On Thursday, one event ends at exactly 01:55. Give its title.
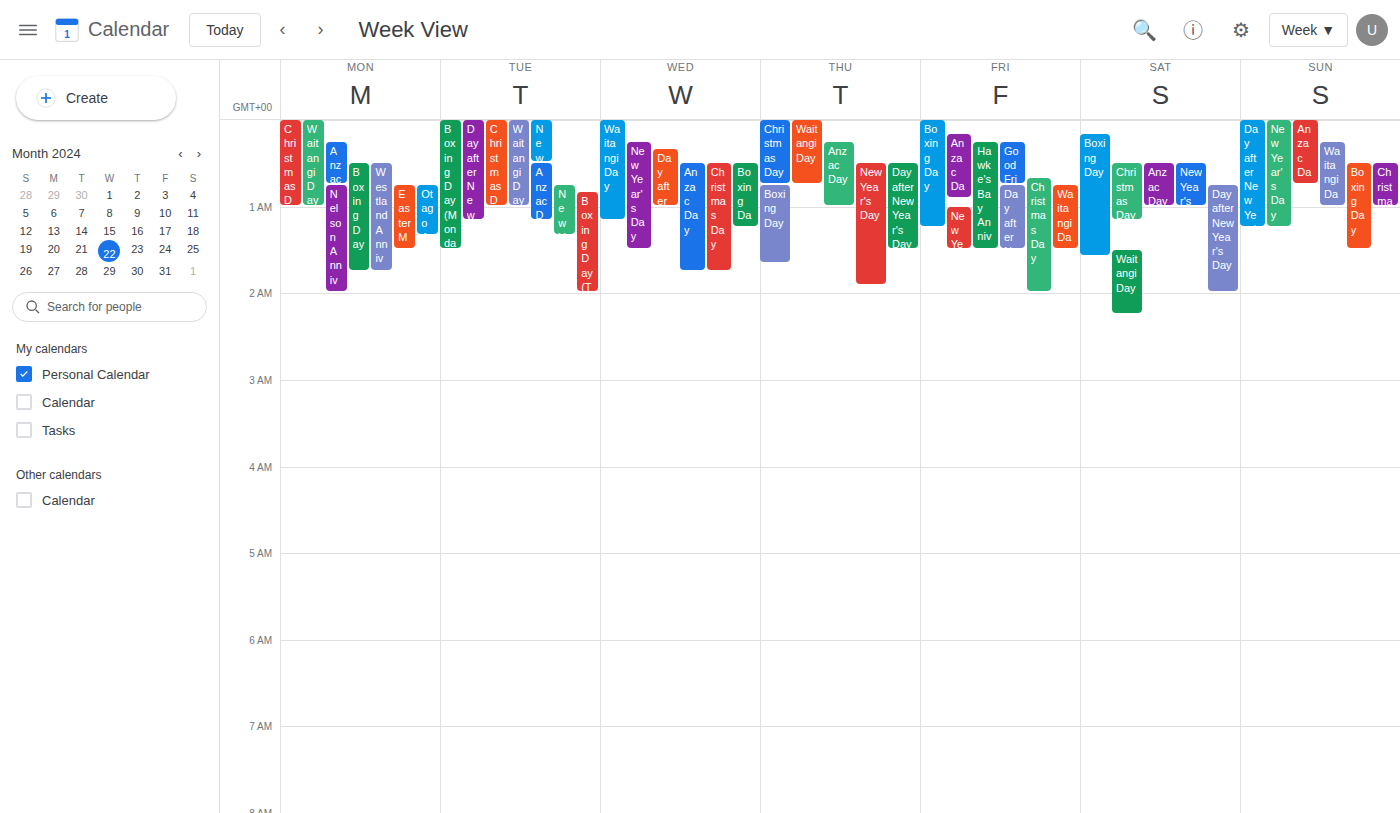
"New Year's Day"